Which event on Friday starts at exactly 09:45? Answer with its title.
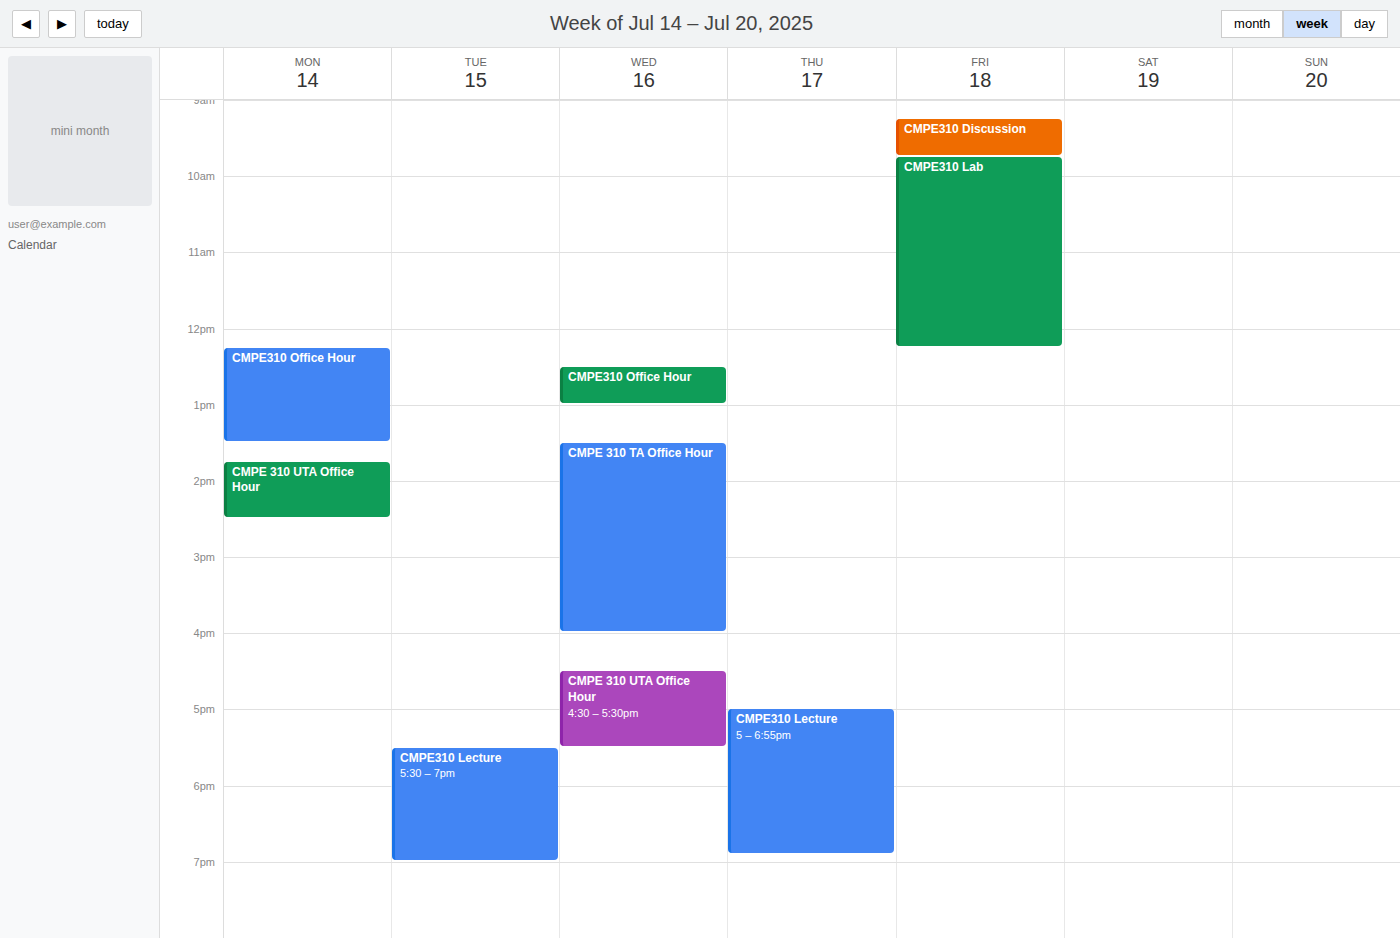
"CMPE310 Lab"